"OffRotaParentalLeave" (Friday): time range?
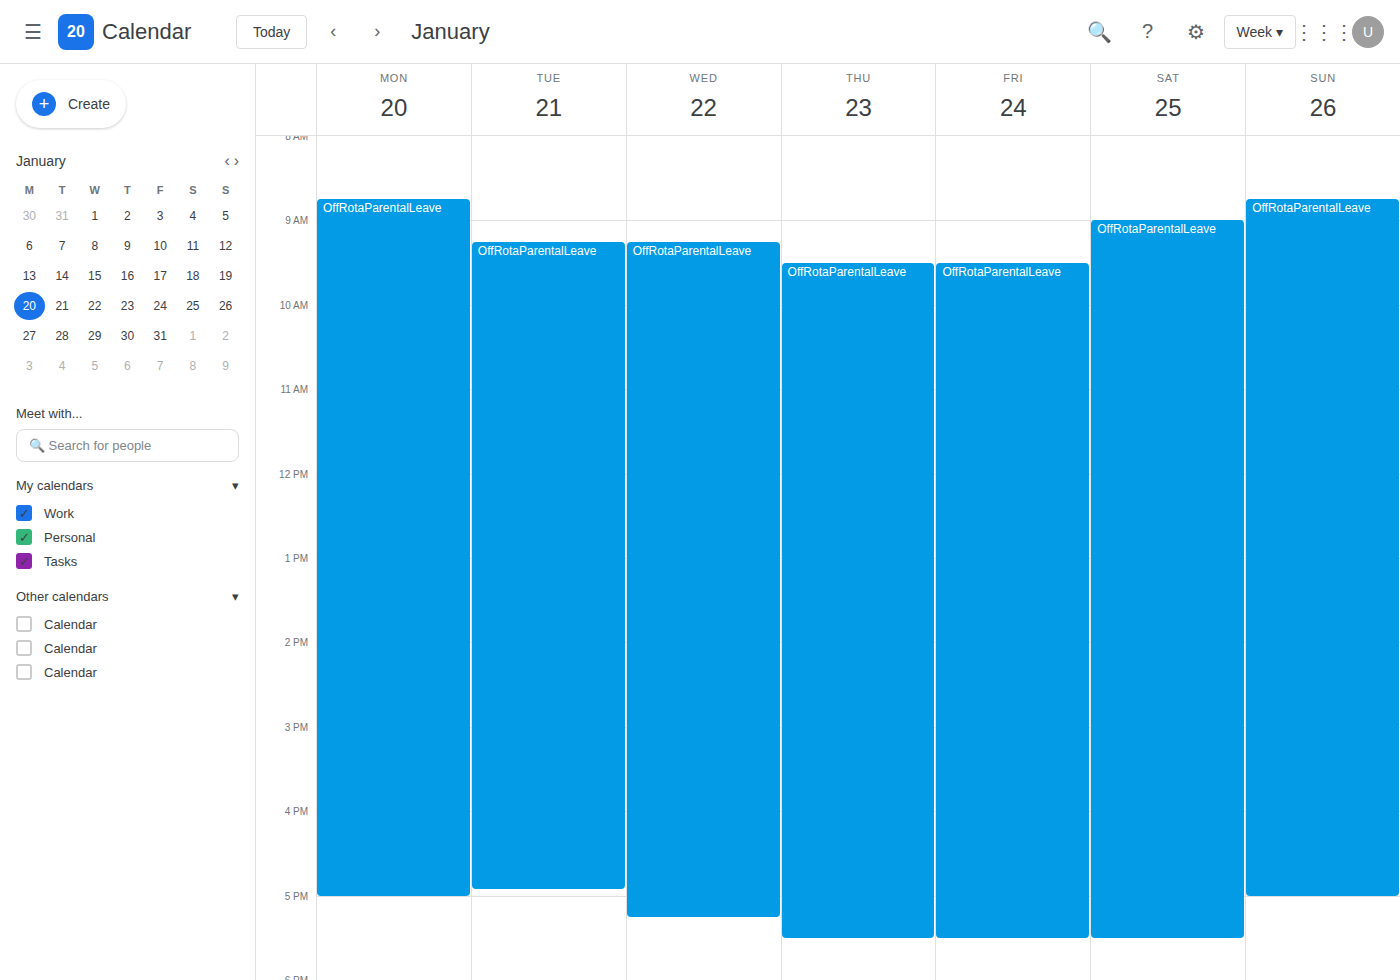
9:30 AM to 5:30 PM